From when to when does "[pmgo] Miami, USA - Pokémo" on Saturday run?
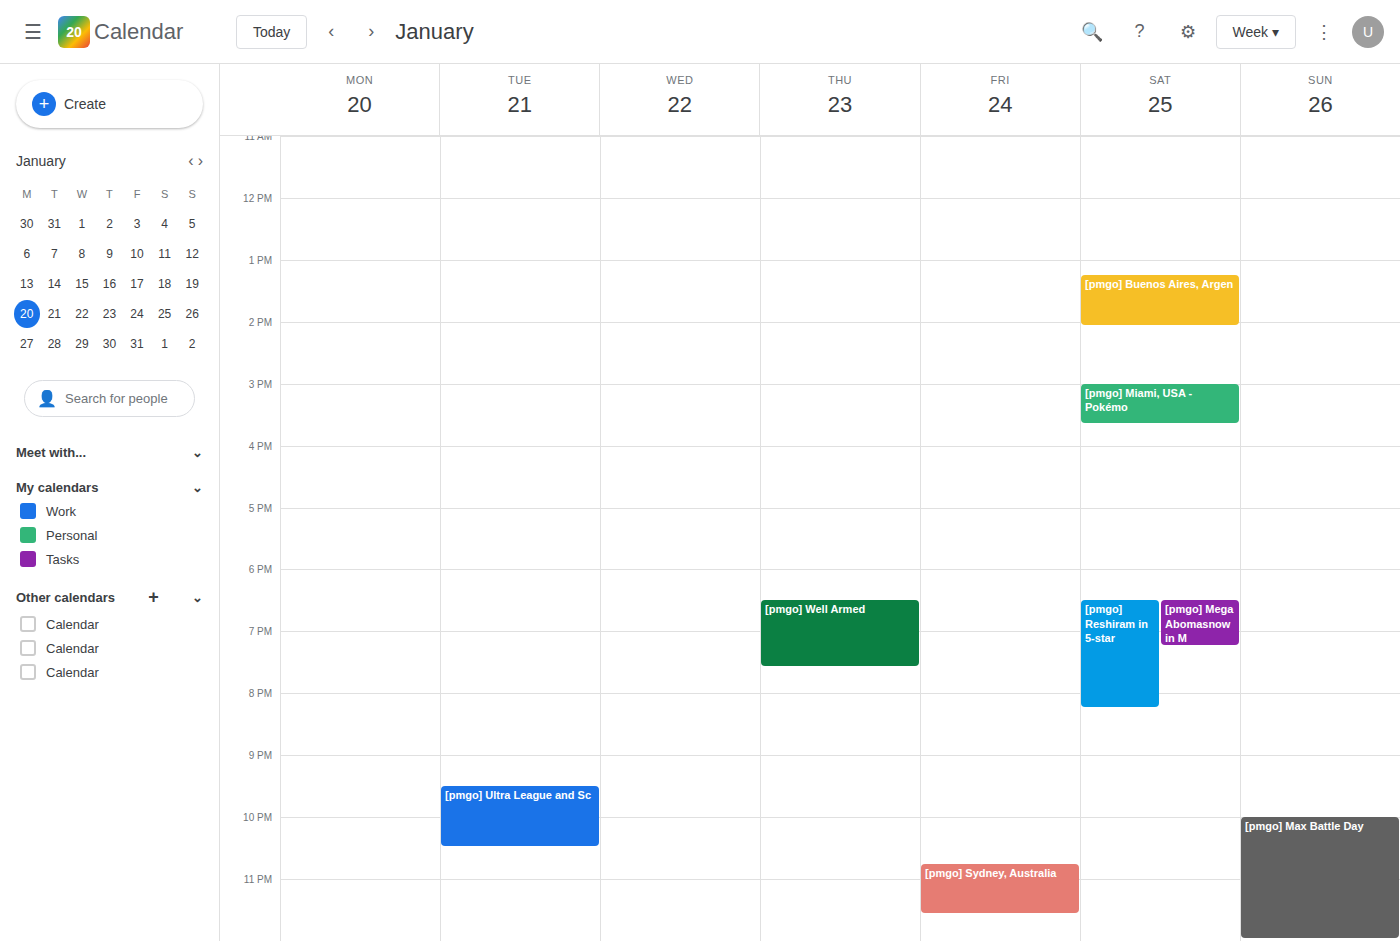
3:00 PM to 3:40 PM